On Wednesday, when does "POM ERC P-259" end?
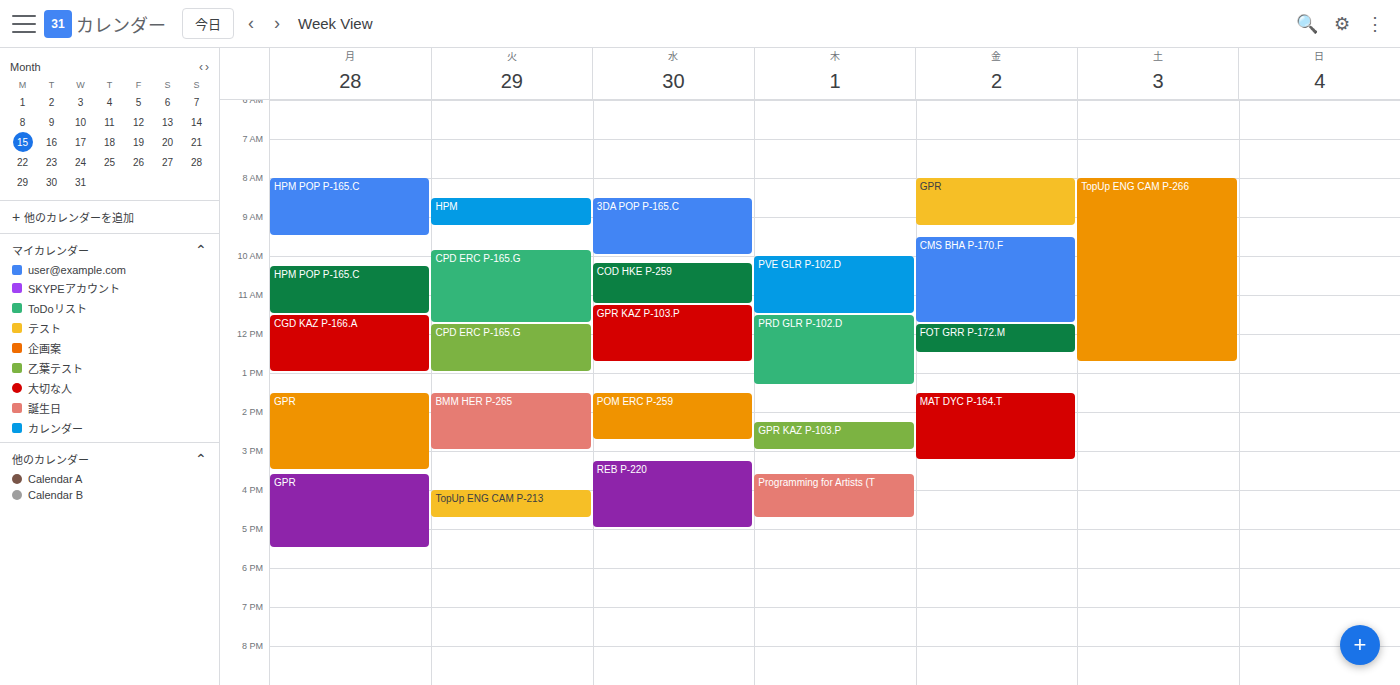
2:45 PM